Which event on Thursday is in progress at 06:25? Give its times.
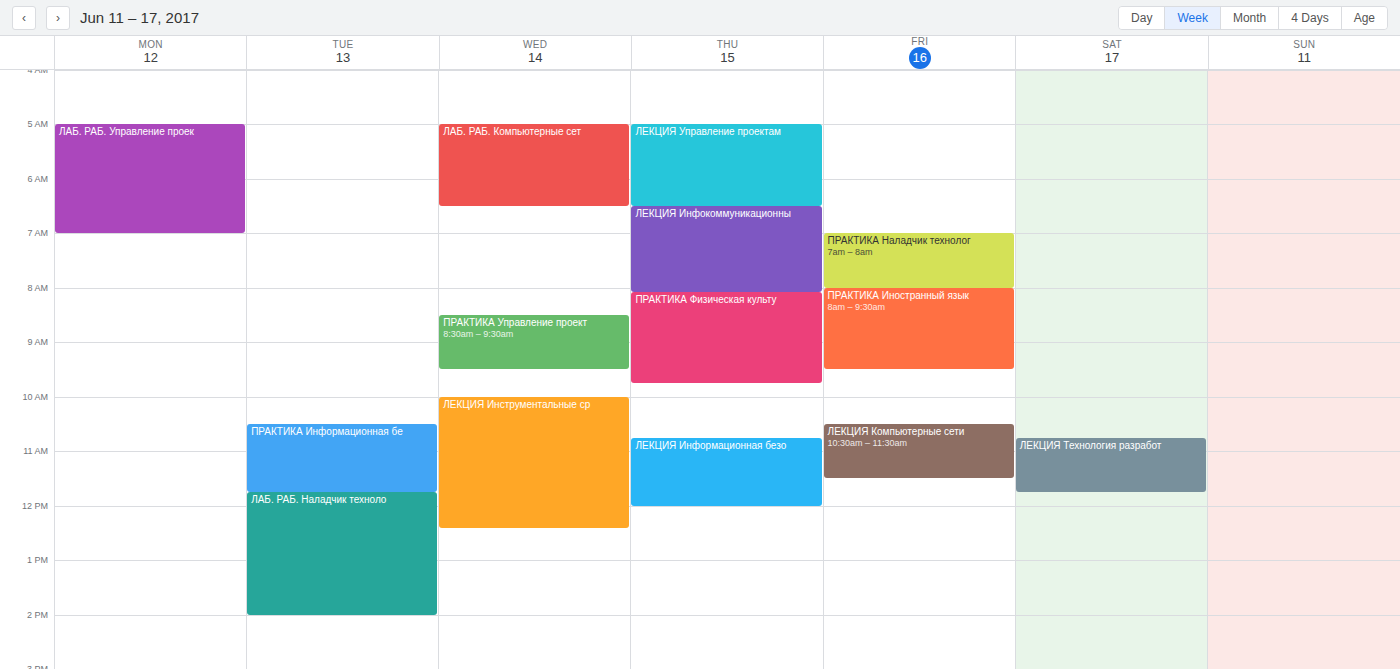
"ЛЕКЦИЯ Управление проектам", 05:00 to 06:30